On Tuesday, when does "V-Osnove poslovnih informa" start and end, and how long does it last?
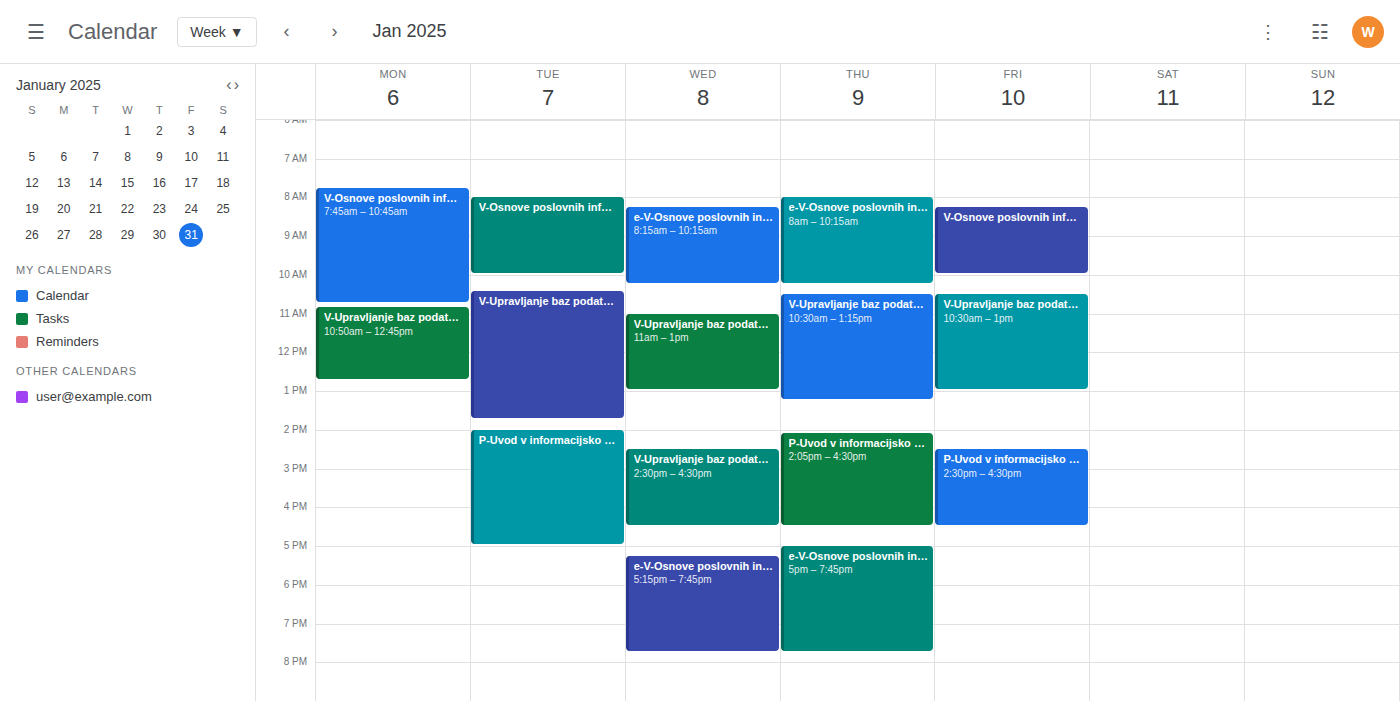
8:00 AM to 10:00 AM, 2 hours